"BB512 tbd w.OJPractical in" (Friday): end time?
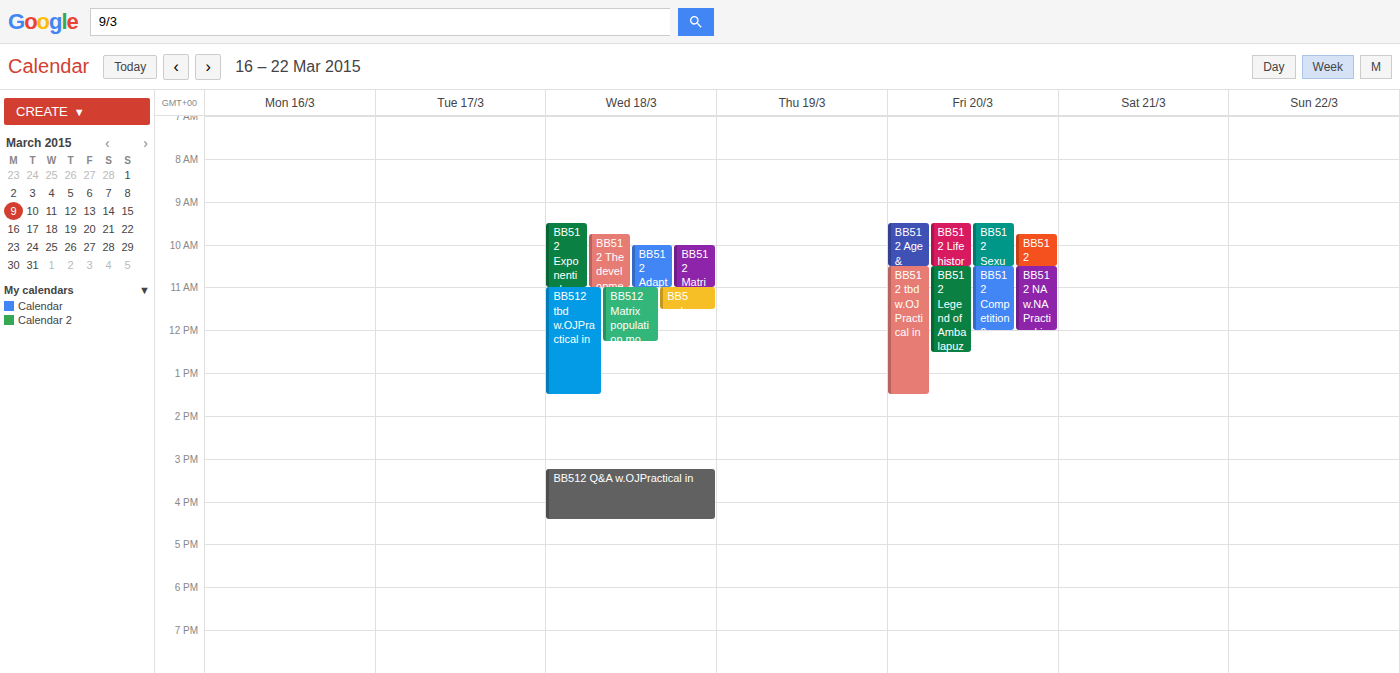
1:30 PM